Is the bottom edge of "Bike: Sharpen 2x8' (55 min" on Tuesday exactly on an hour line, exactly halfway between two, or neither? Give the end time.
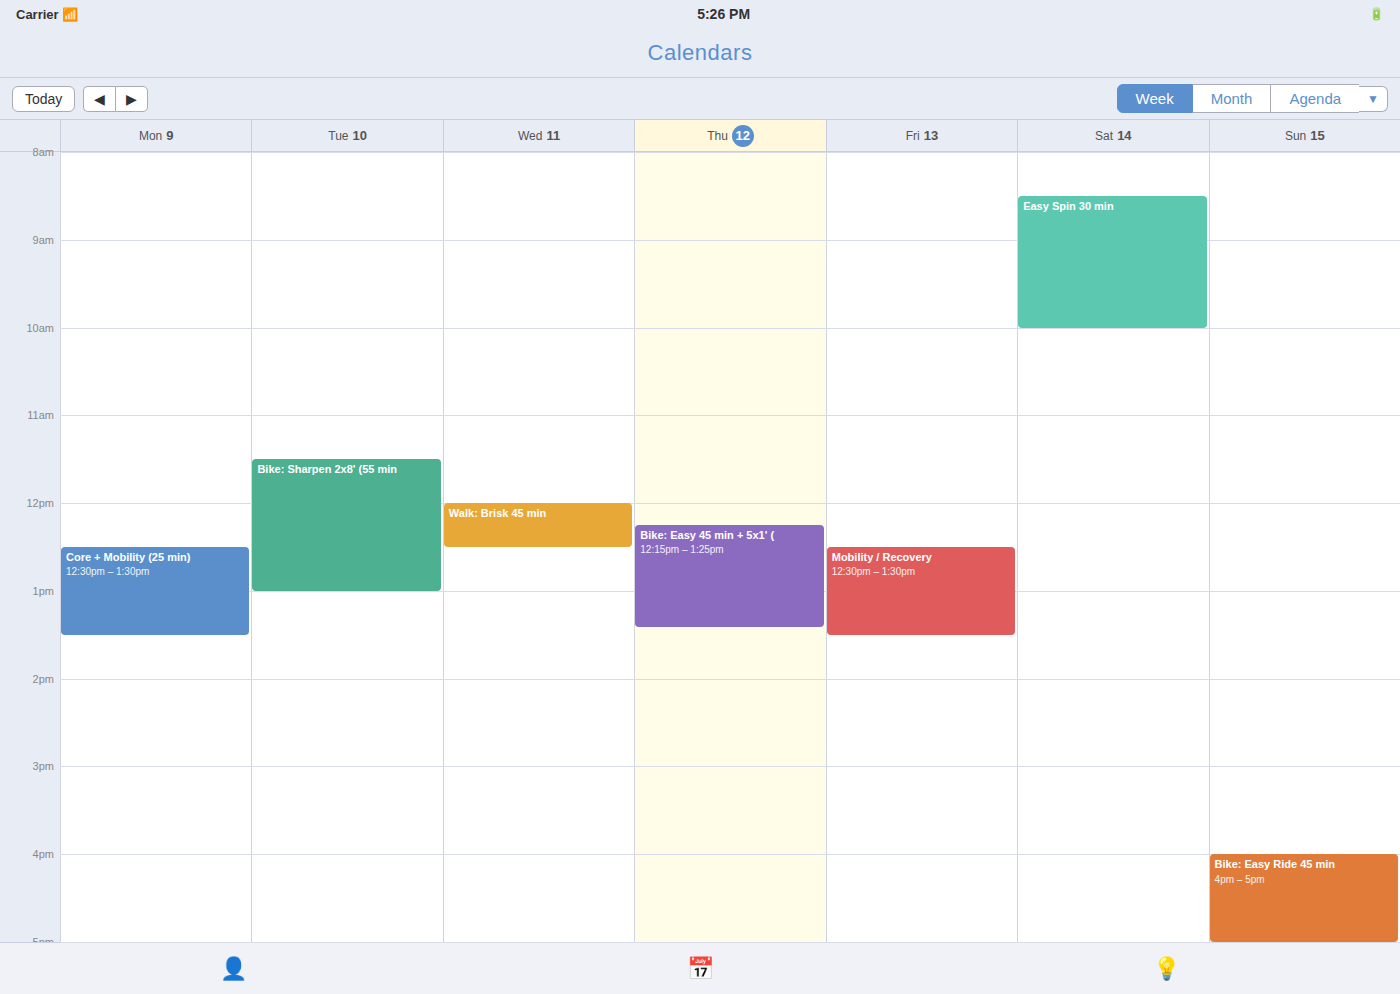
1:00 PM -- exactly on the 1 PM line.